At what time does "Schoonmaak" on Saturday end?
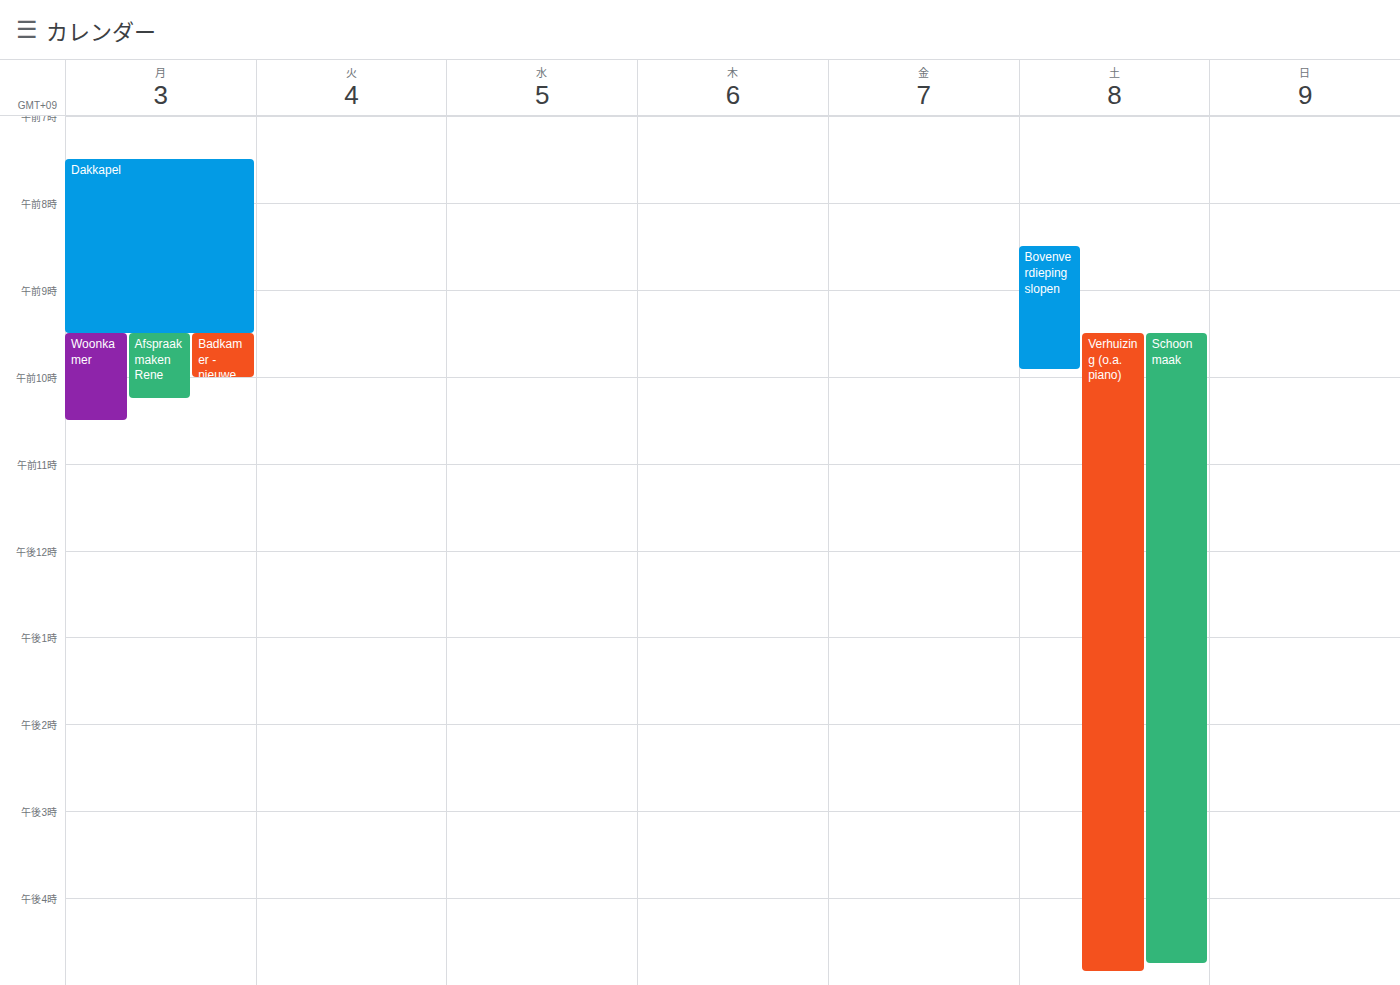
4:45 PM